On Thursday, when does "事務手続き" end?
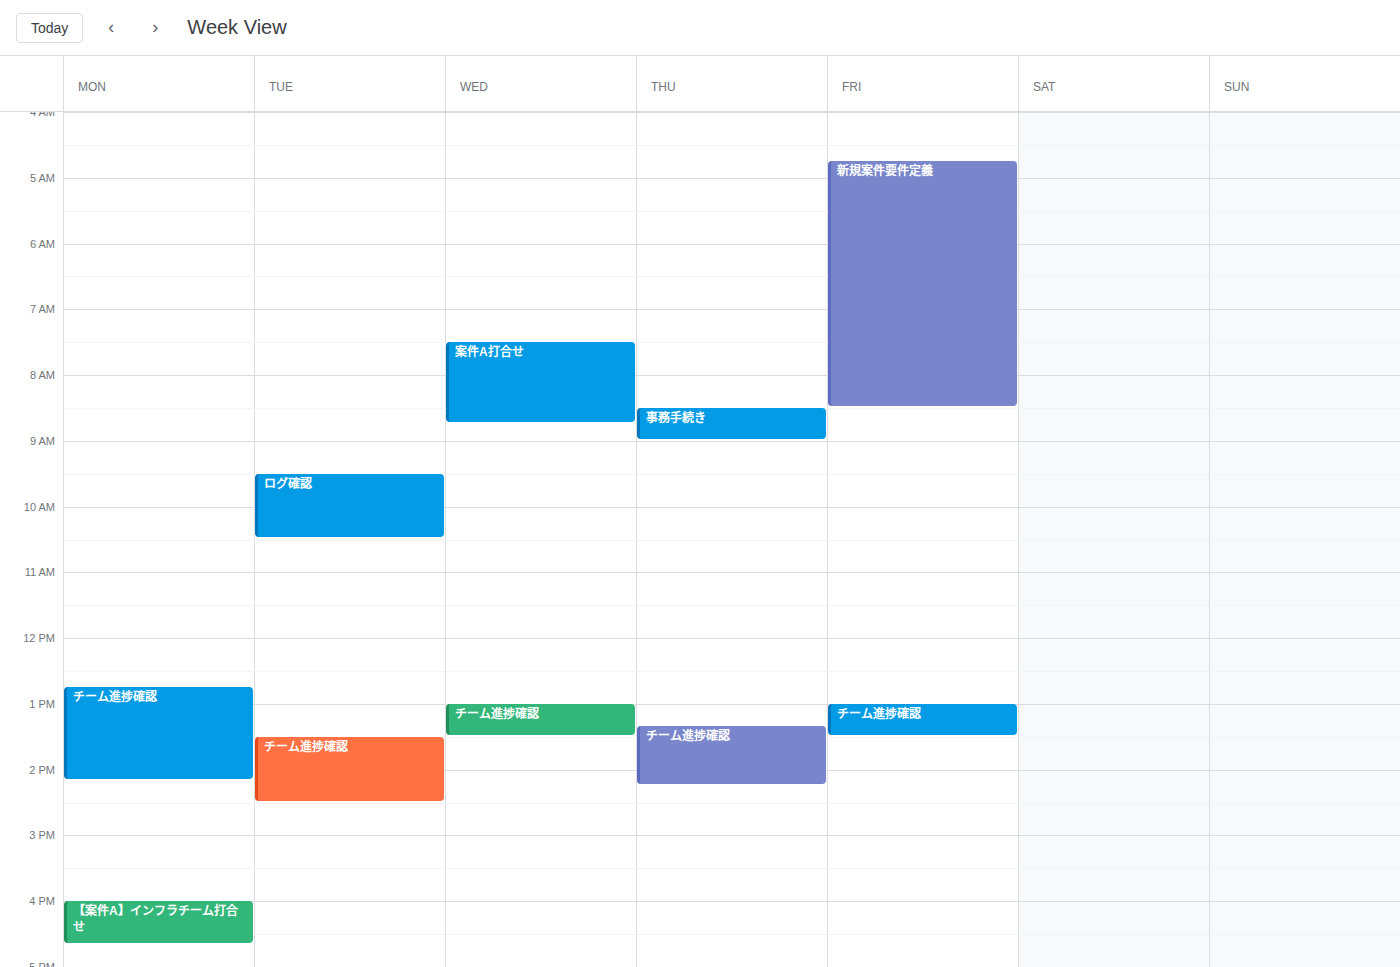
9:00 AM